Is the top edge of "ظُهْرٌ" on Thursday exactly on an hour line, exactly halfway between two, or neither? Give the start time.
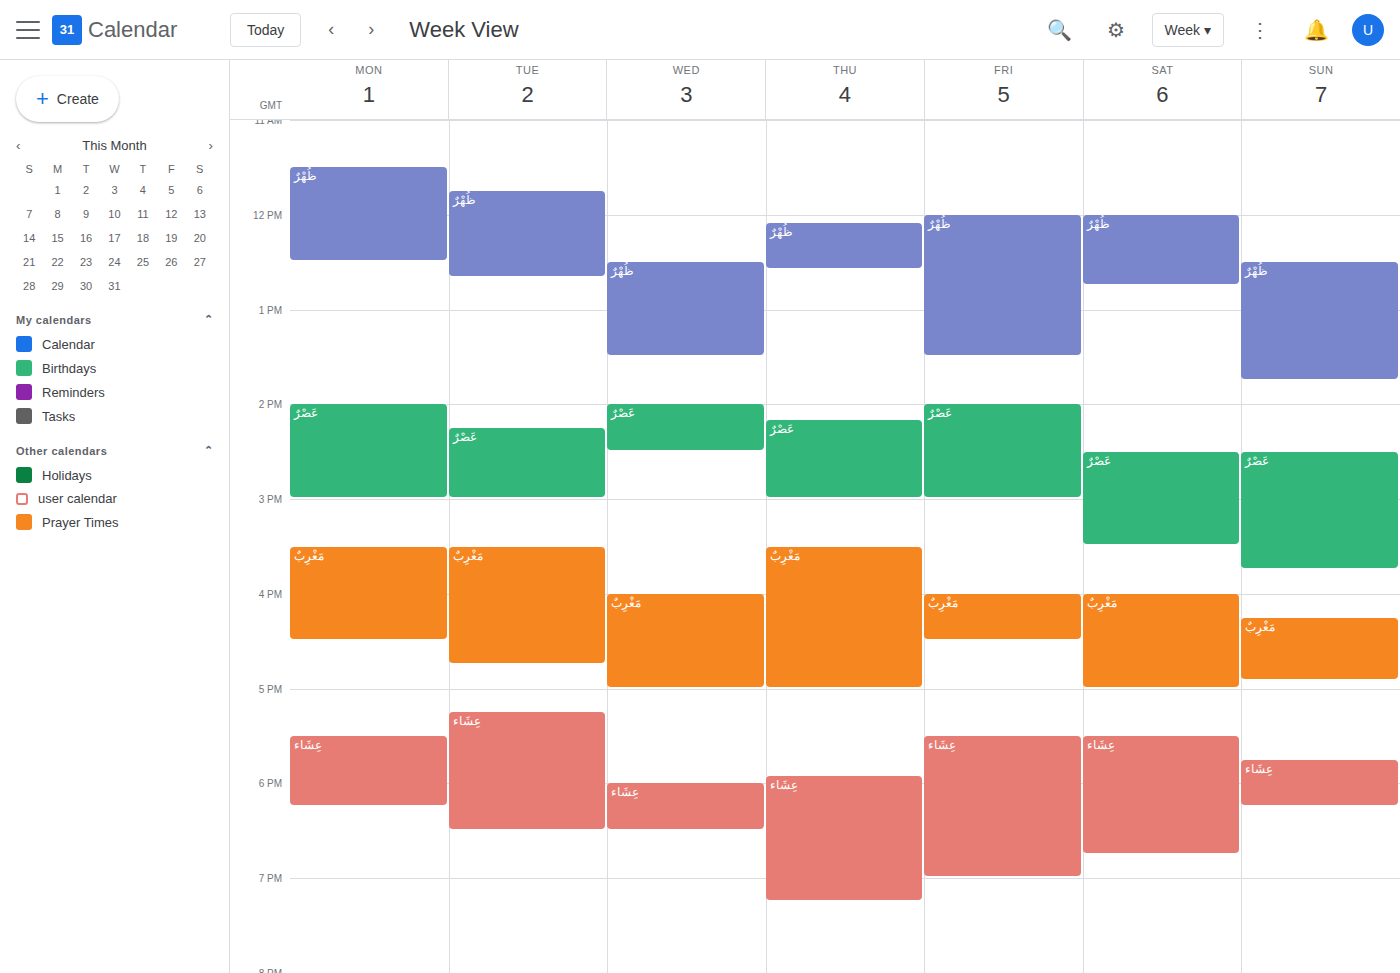
12:05 PM -- neither: 5 minutes below the 12 PM line and 55 minutes above the 1 PM line.